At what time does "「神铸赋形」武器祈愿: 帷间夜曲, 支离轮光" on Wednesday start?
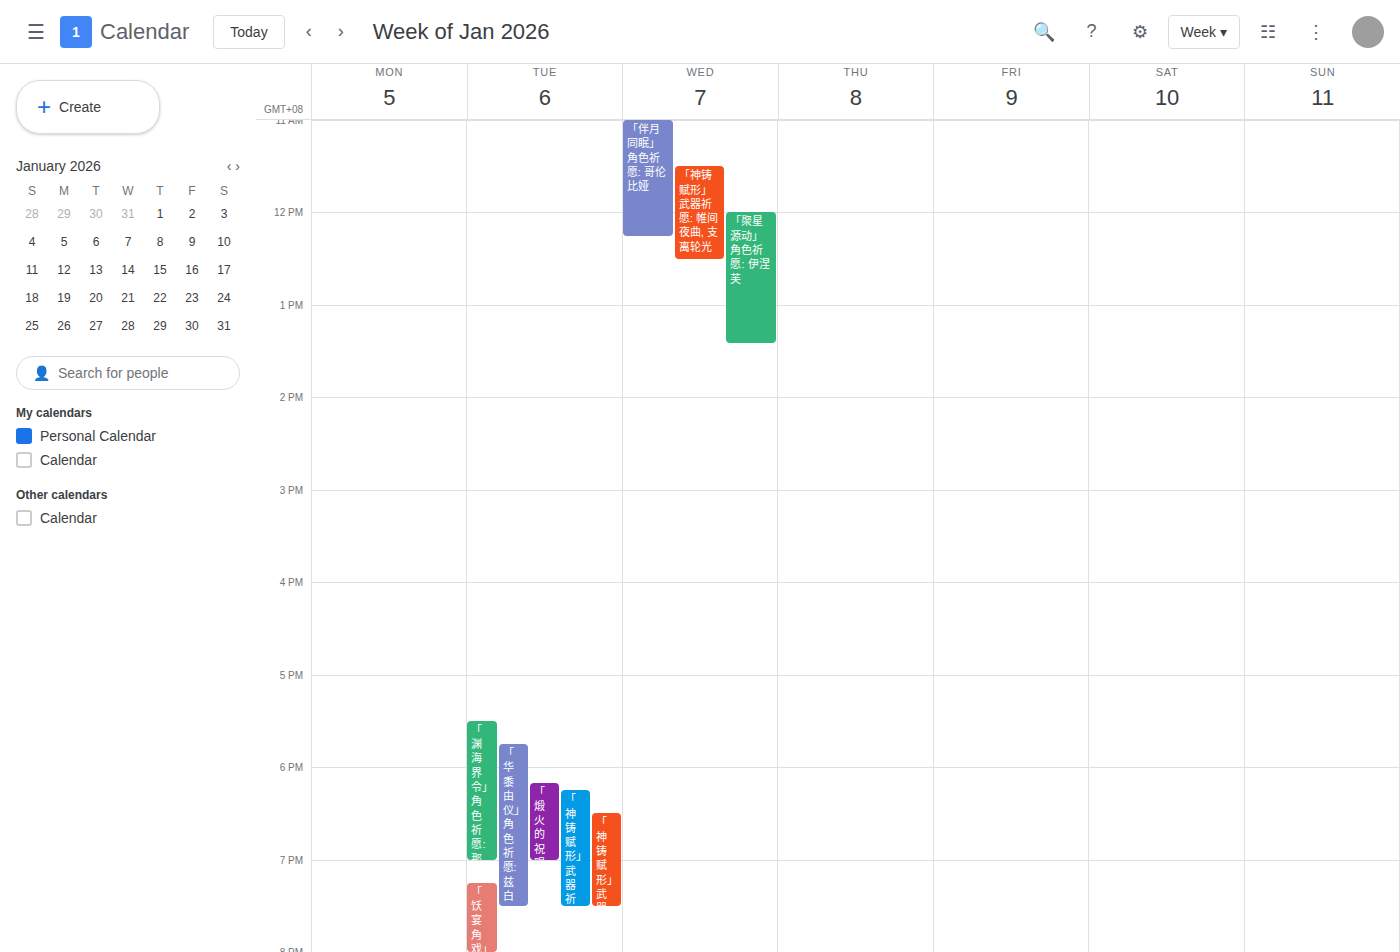
11:30 AM